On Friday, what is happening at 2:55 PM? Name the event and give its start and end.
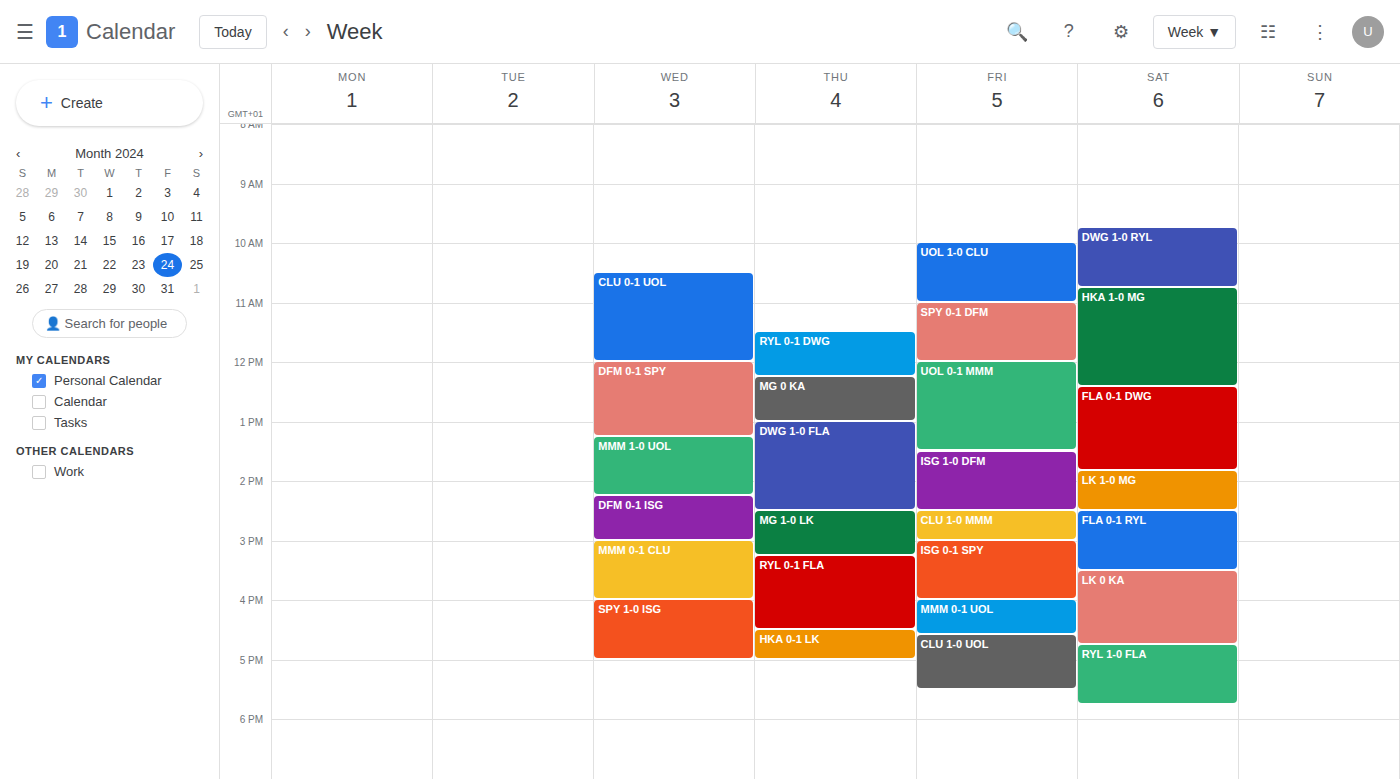
"CLU 1-0 MMM", 2:30 PM to 3:00 PM